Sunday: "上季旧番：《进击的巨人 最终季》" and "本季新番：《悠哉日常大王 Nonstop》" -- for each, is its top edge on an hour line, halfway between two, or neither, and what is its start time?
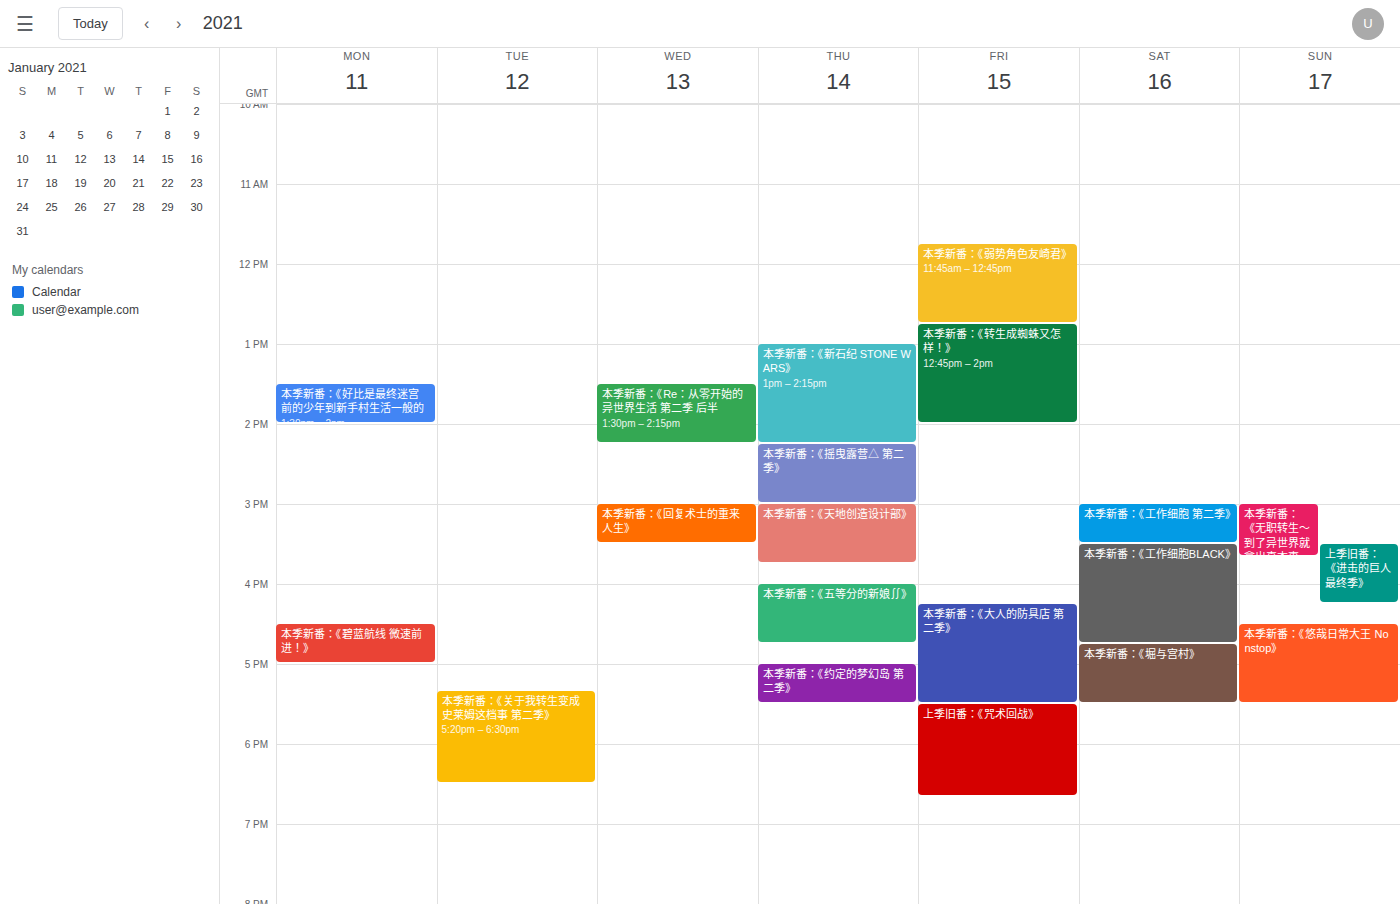
"上季旧番：《进击的巨人 最终季》": 3:30 PM, halfway between the 3 PM and 4 PM lines. "本季新番：《悠哉日常大王 Nonstop》": 4:30 PM, halfway between the 4 PM and 5 PM lines.